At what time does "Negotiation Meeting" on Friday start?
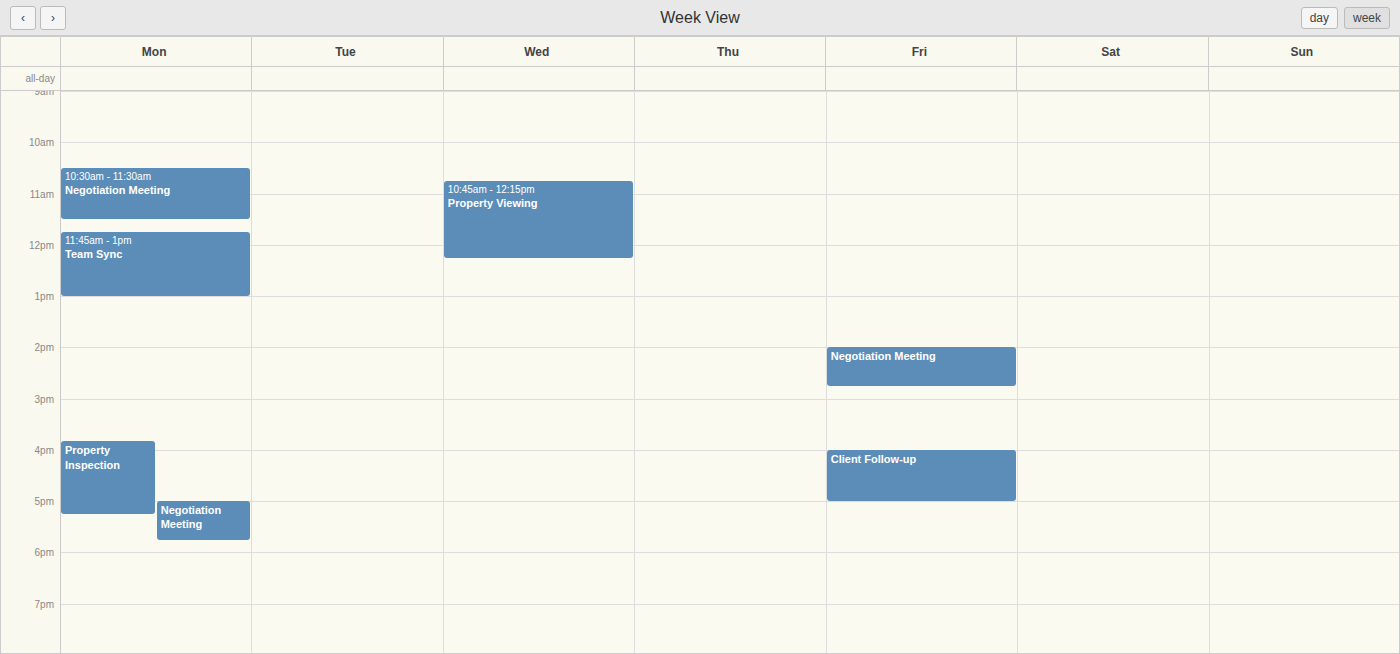
2:00 PM